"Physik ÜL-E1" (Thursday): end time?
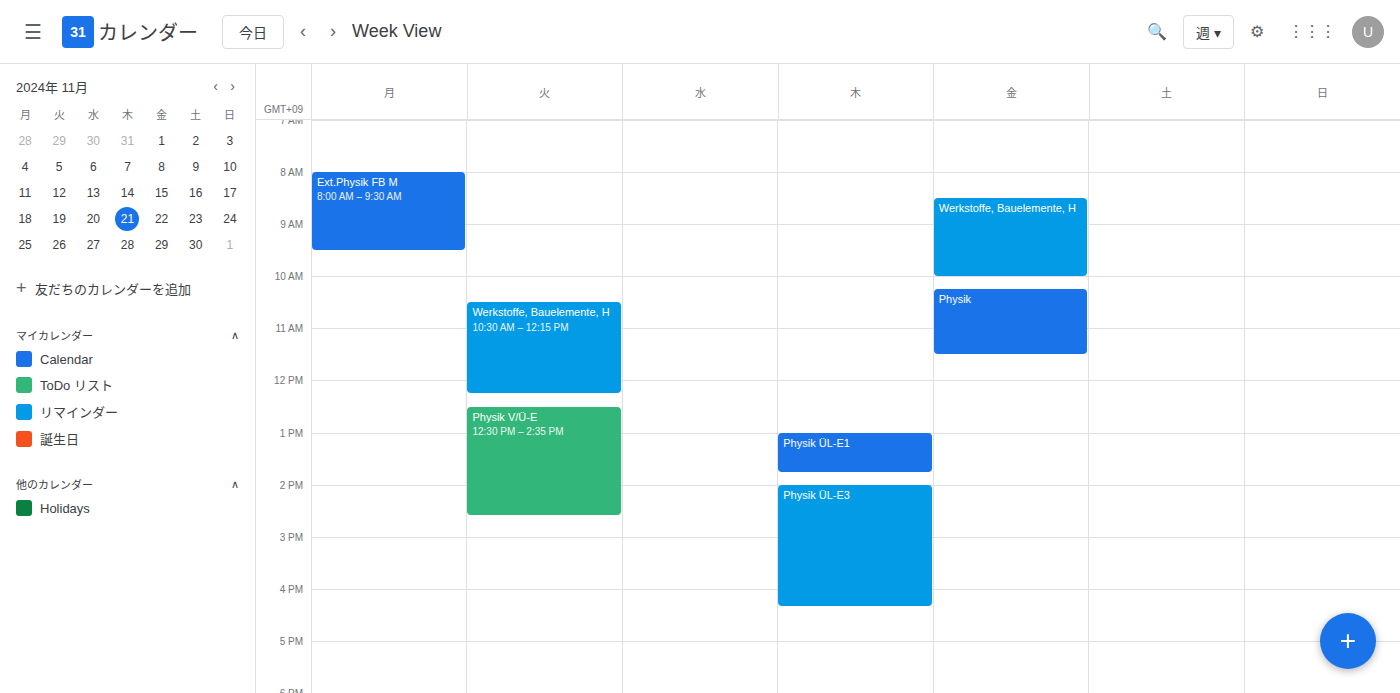
1:45 PM